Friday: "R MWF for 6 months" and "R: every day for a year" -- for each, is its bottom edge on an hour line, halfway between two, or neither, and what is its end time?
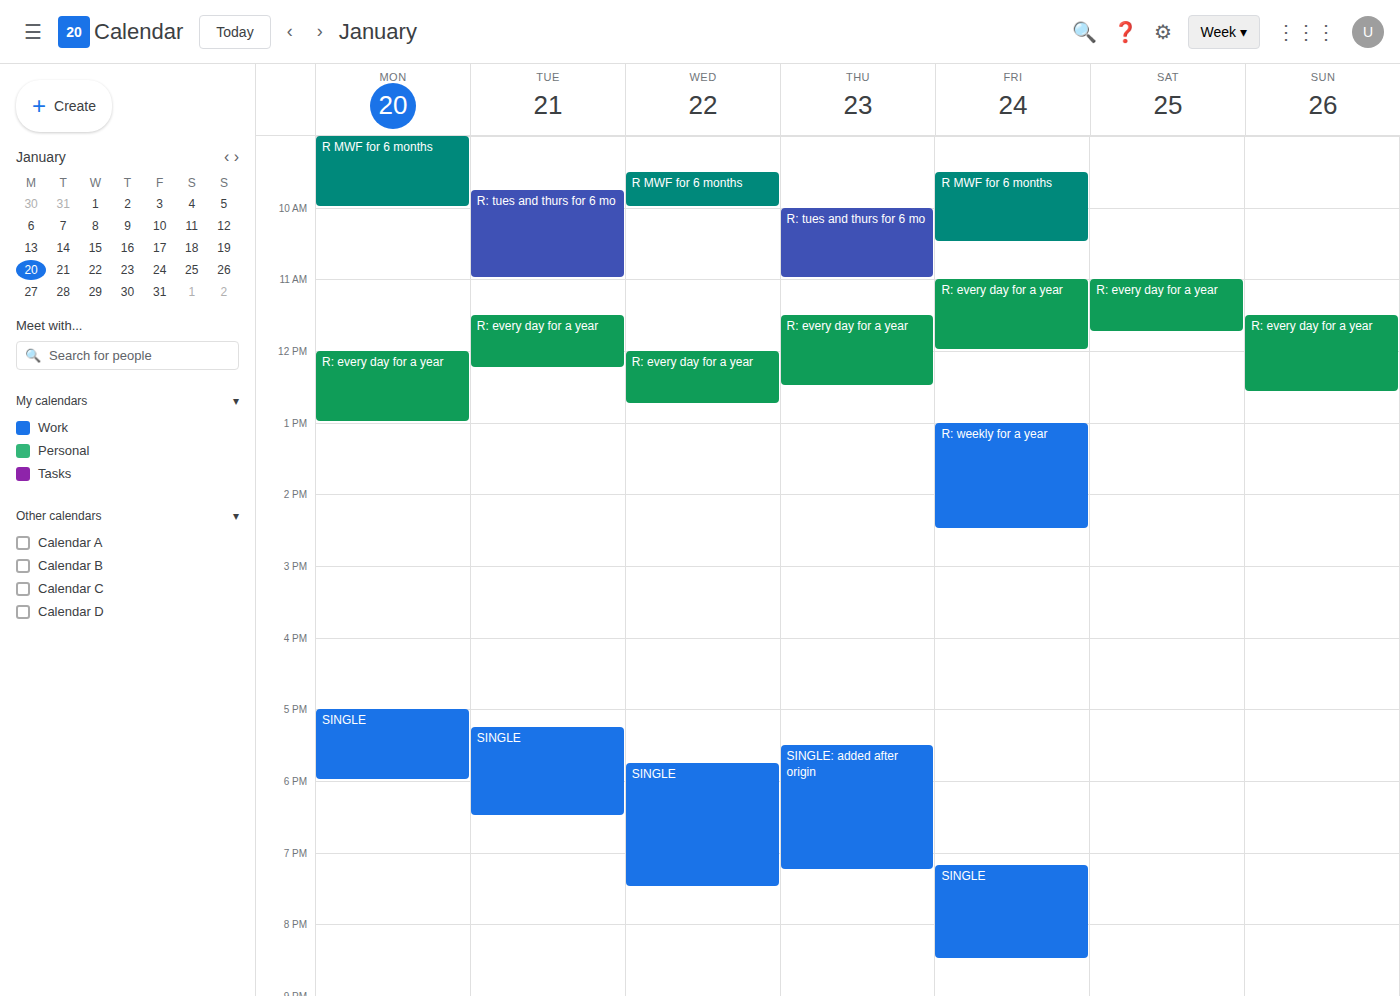
"R MWF for 6 months": 10:30 AM, halfway between the 10 AM and 11 AM lines. "R: every day for a year": 12:00 PM, exactly on the 12 PM line.